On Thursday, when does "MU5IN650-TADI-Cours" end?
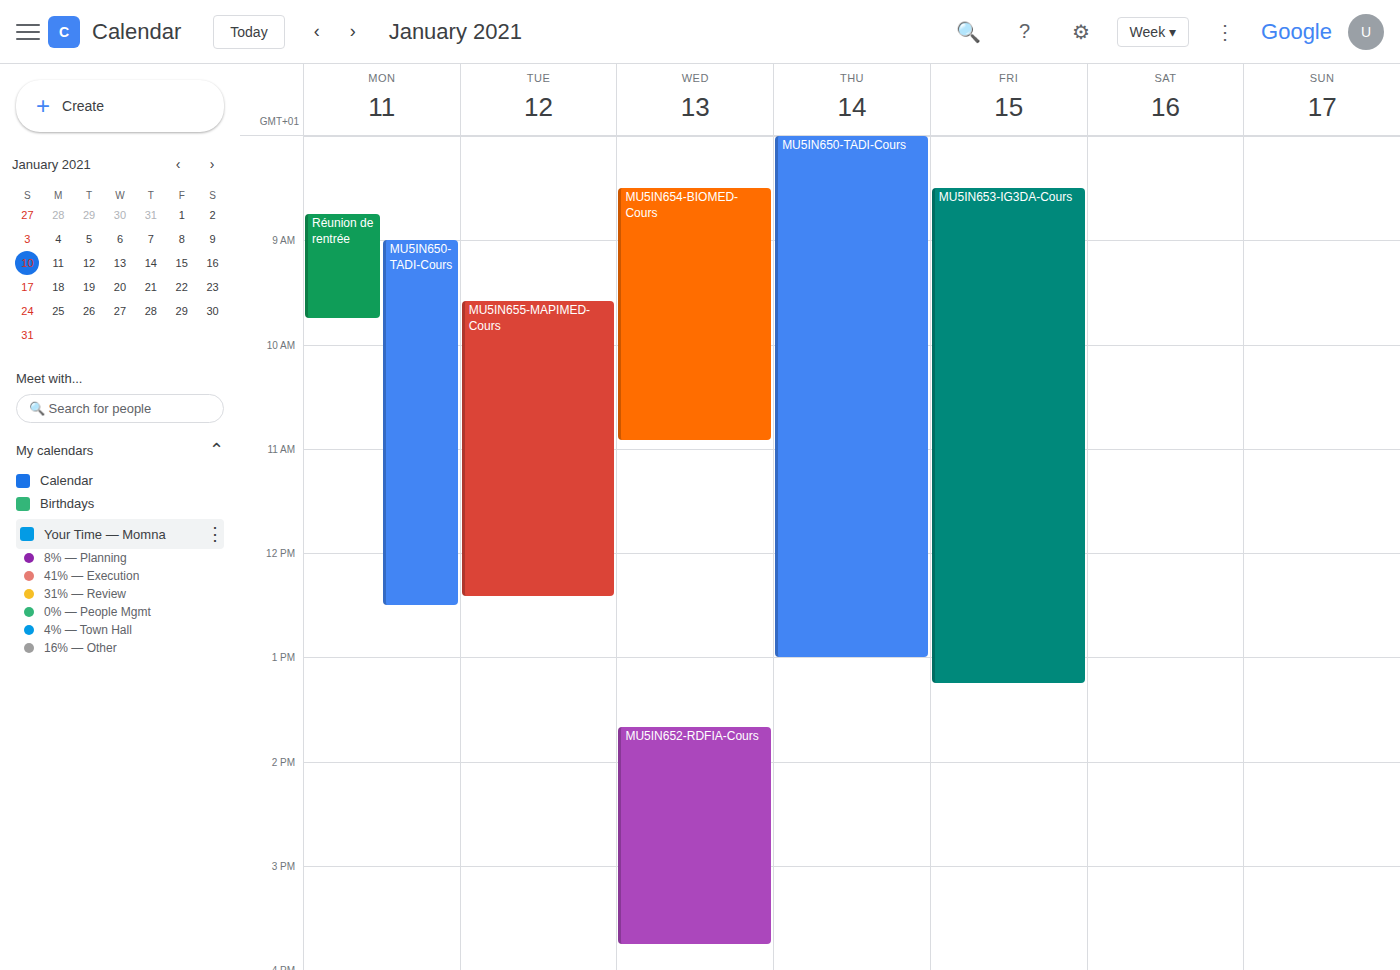
1:00 PM